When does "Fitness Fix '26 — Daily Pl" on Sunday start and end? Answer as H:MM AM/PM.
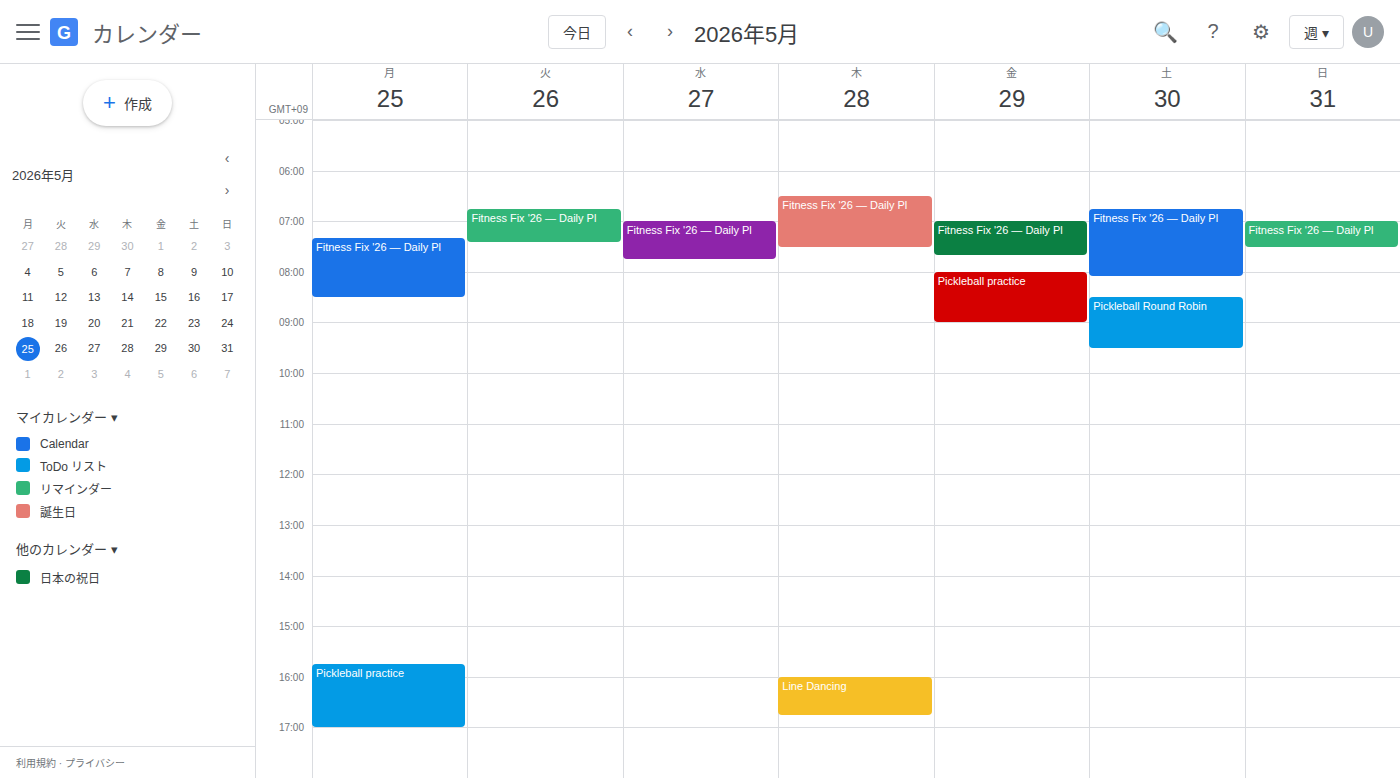
7:00 AM to 7:30 AM